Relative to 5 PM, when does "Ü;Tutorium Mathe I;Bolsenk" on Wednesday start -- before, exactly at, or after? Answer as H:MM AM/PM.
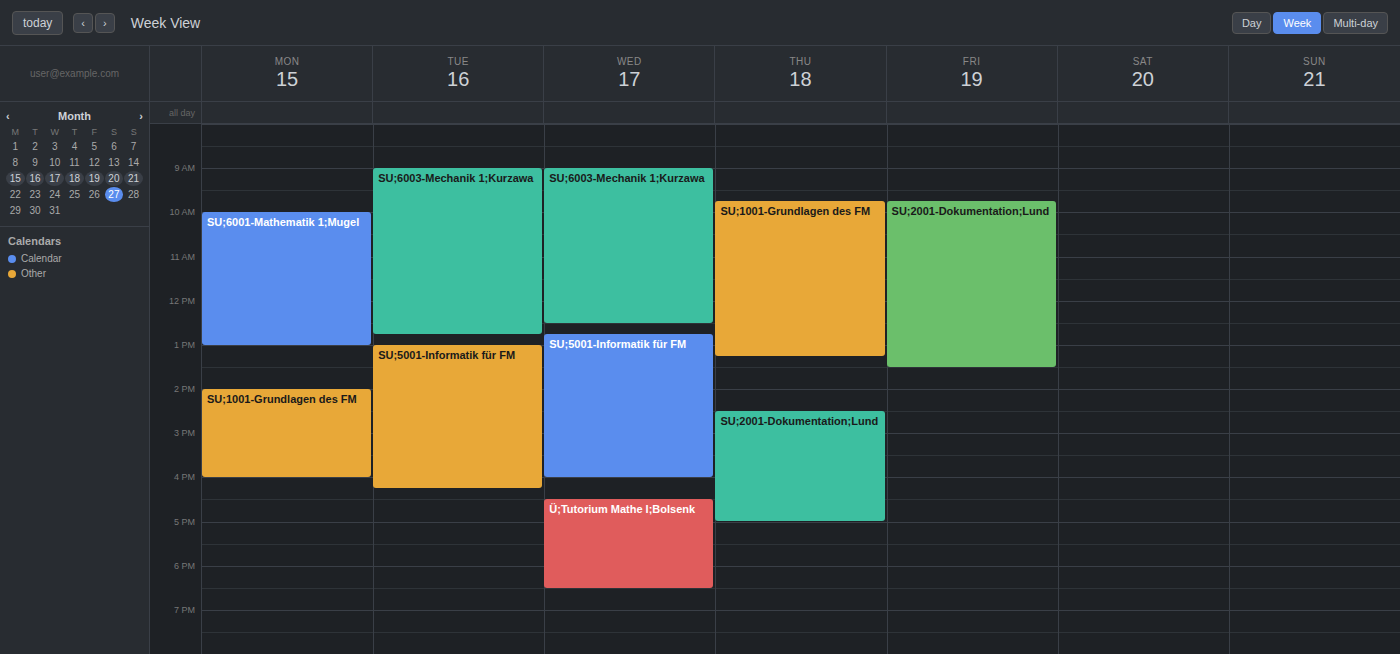
4:30 PM -- before 5 PM, 30 minutes above the 5 PM line.